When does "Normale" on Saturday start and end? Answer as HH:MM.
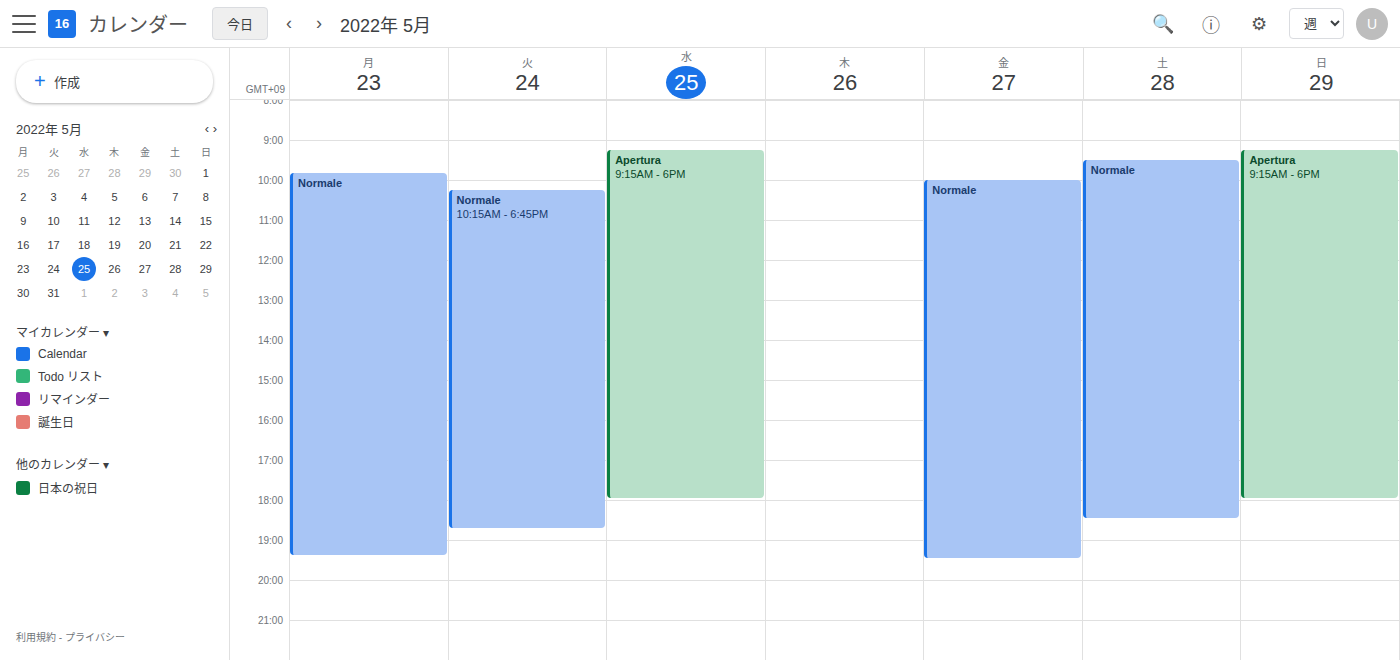
09:30 to 18:30